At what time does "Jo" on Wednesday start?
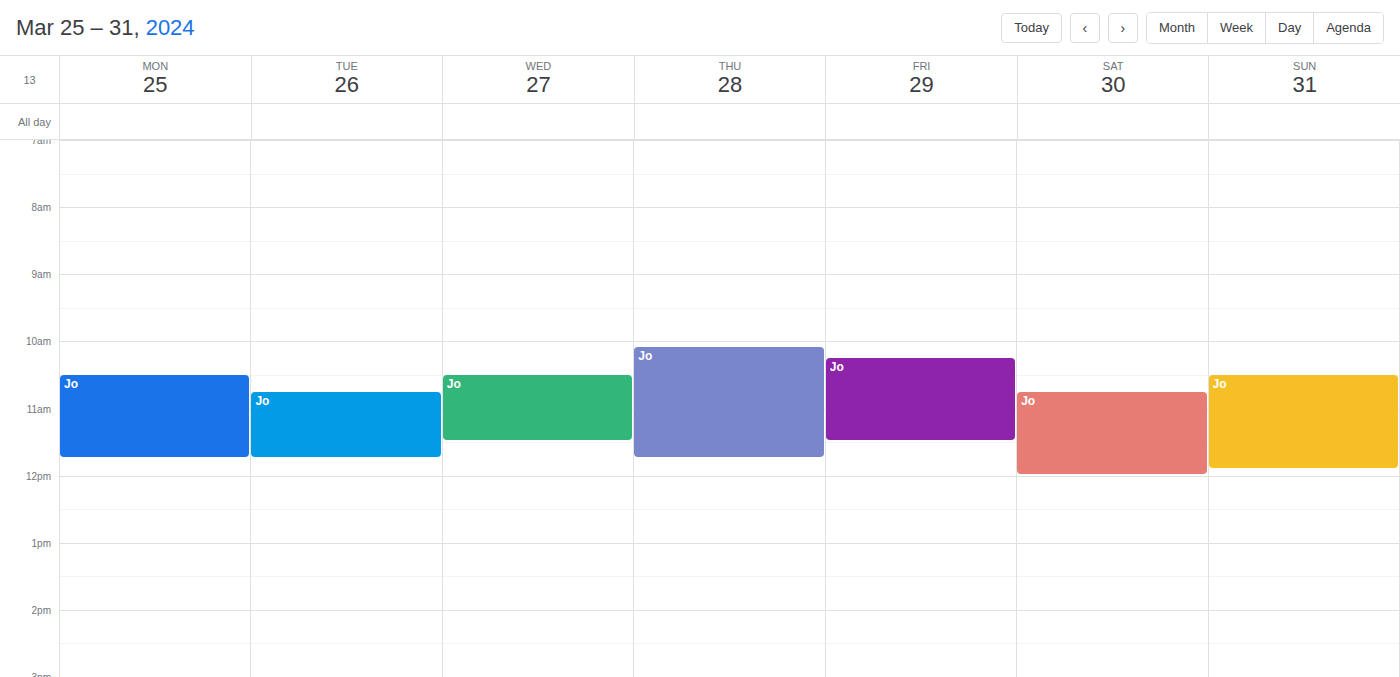
10:30